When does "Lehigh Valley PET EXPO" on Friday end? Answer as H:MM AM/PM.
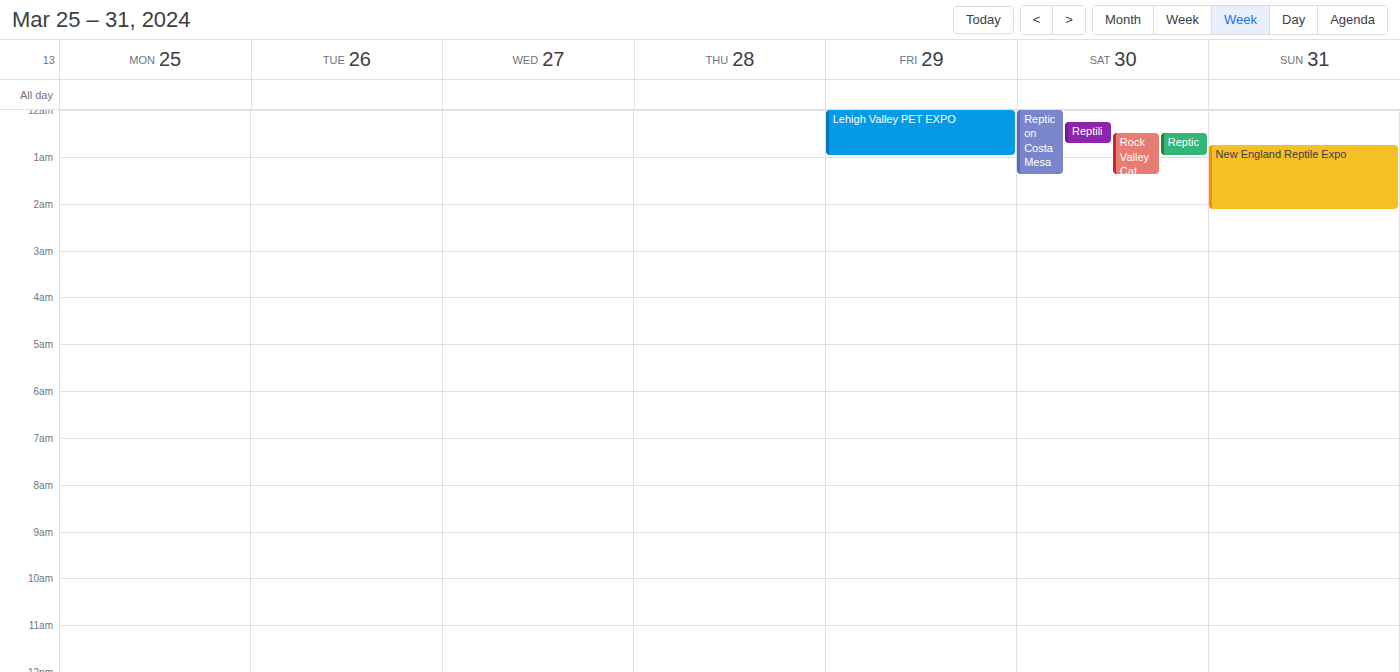
1:00 AM